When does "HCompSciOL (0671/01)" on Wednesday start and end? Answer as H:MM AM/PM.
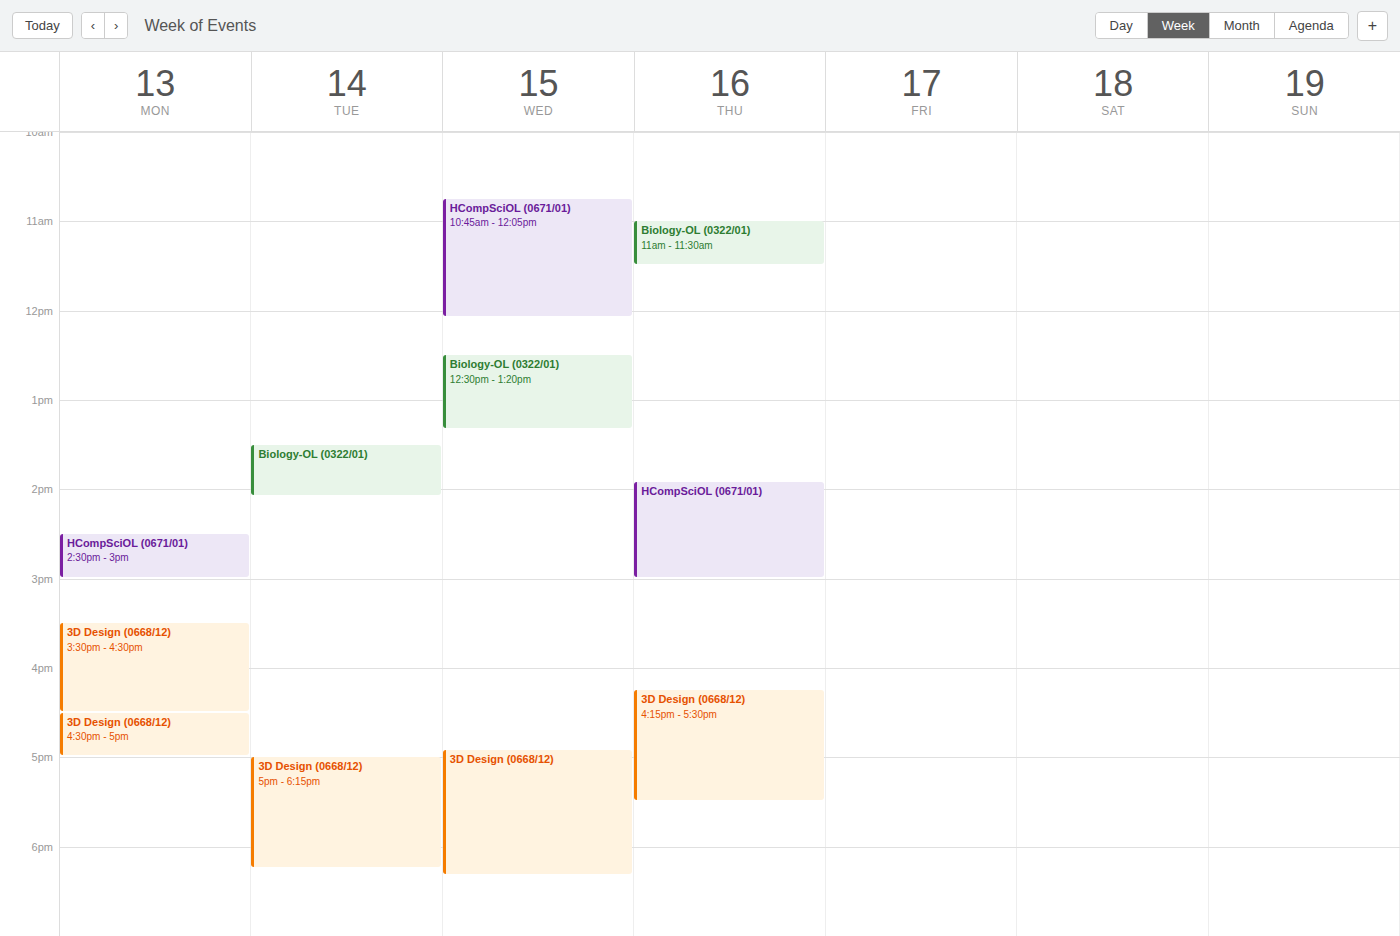
10:45 AM to 12:05 PM